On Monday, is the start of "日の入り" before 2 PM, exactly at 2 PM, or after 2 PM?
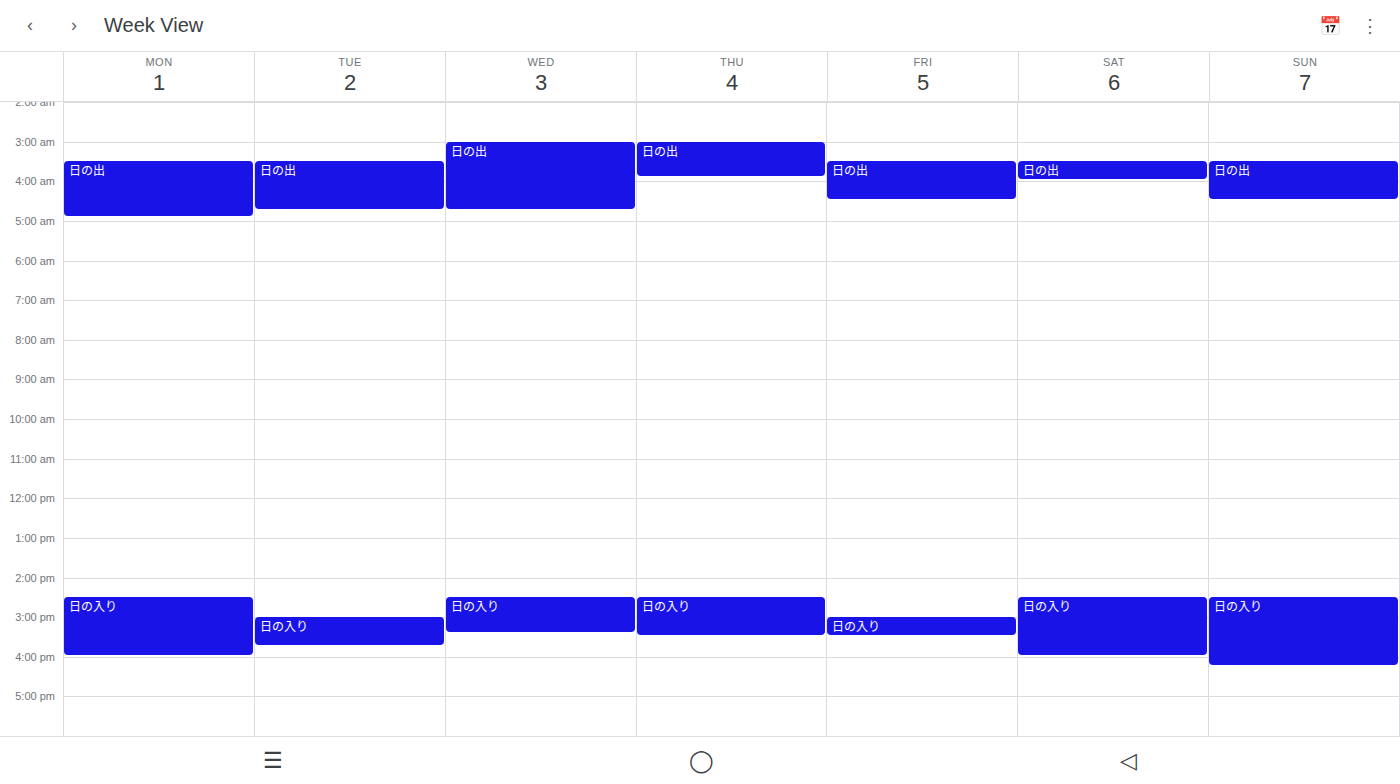
2:30 PM -- after 2 PM, 30 minutes below the 2 PM line.